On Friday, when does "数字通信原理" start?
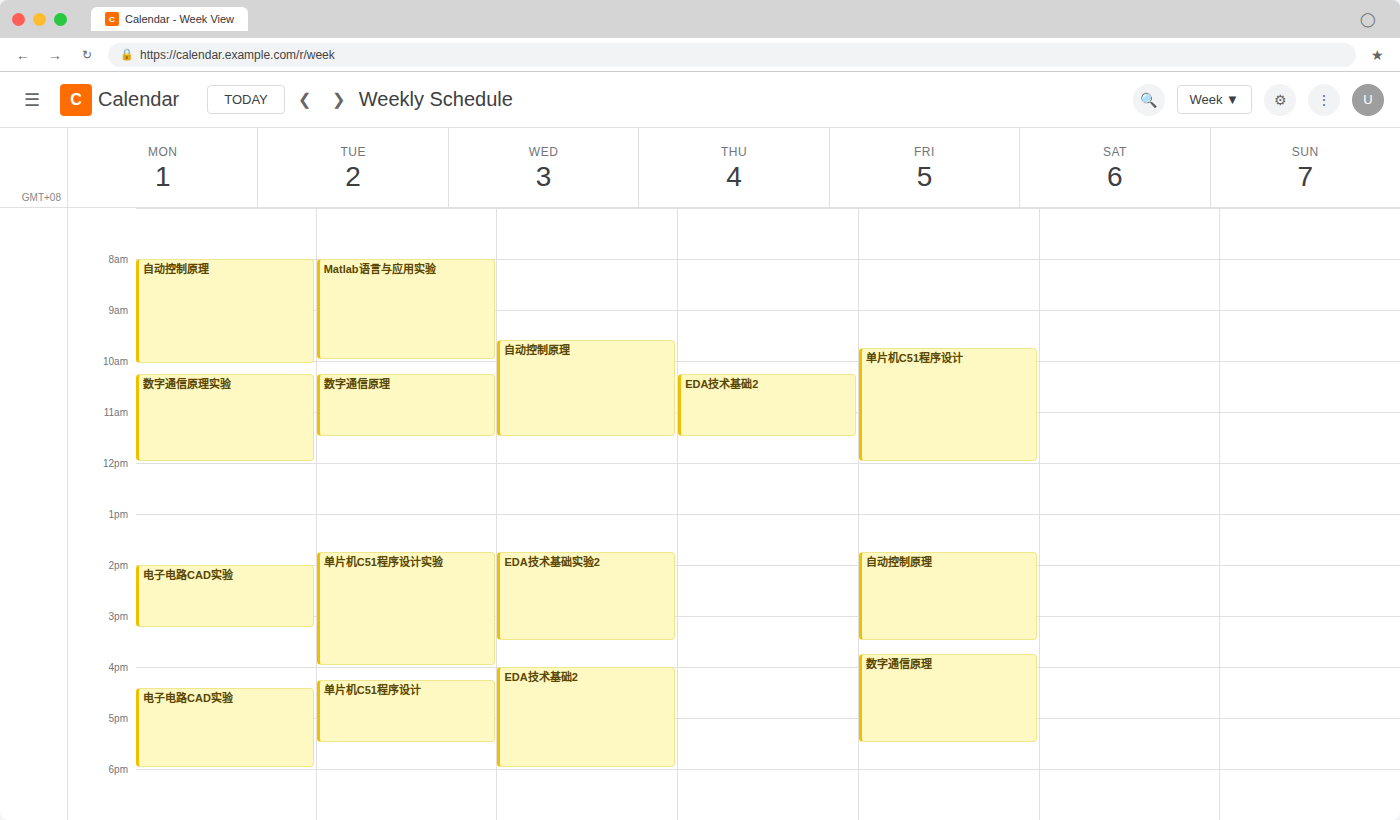
3:45 PM